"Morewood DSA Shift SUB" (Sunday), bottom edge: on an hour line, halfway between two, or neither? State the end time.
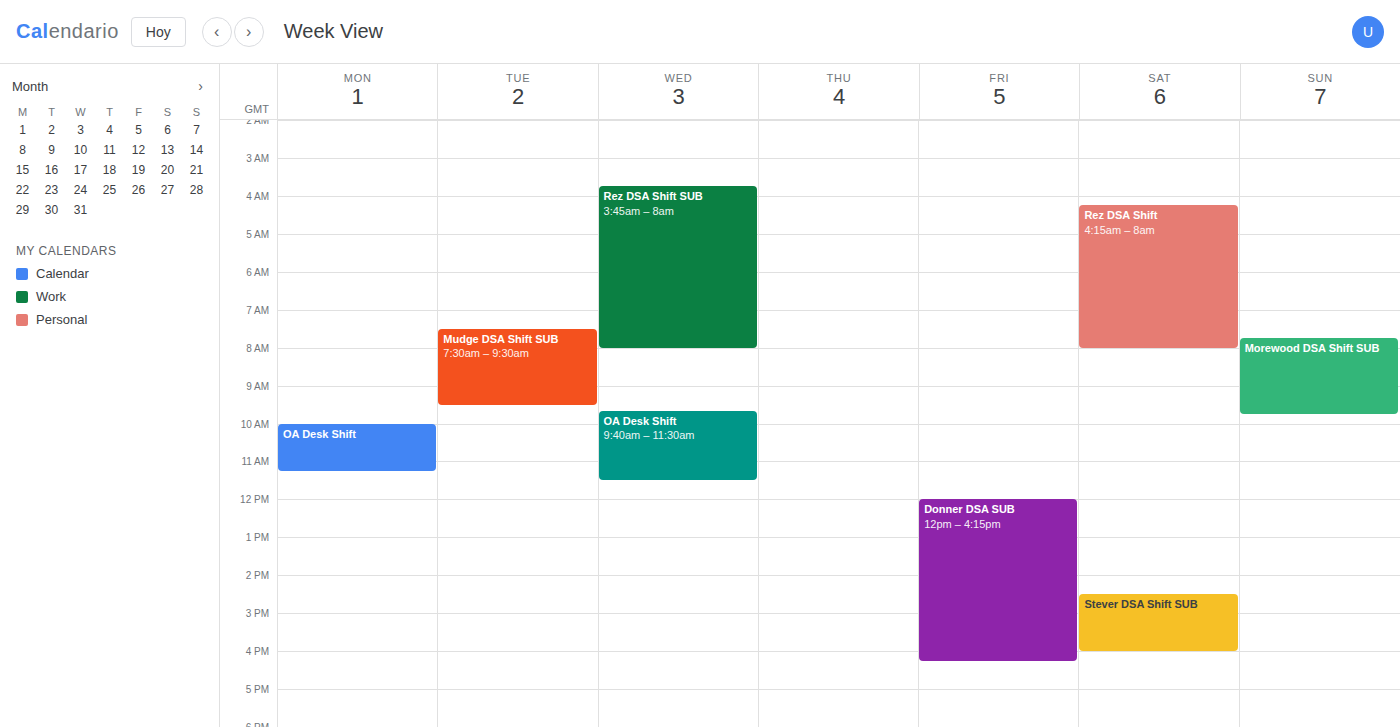
9:45 AM -- neither: three quarters of the way from the 9 AM line to the 10 AM line.